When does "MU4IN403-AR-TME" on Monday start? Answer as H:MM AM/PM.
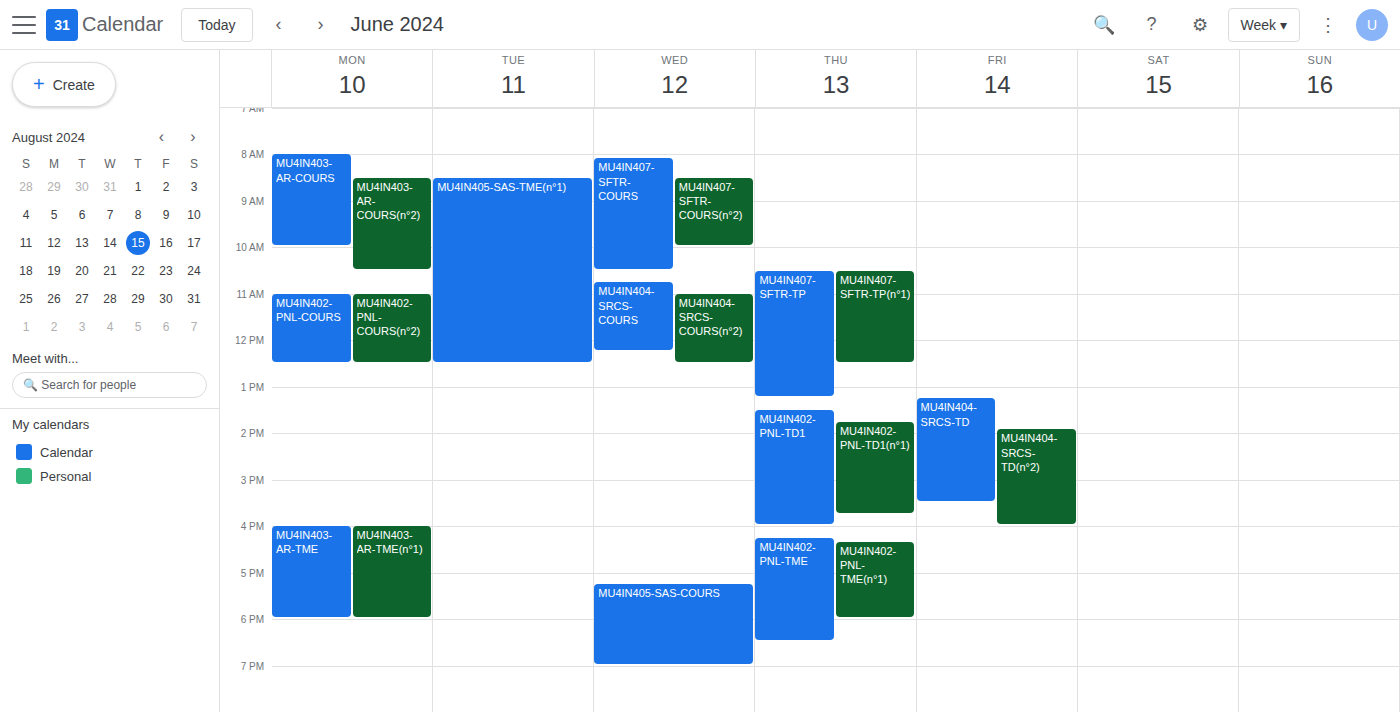
4:00 PM